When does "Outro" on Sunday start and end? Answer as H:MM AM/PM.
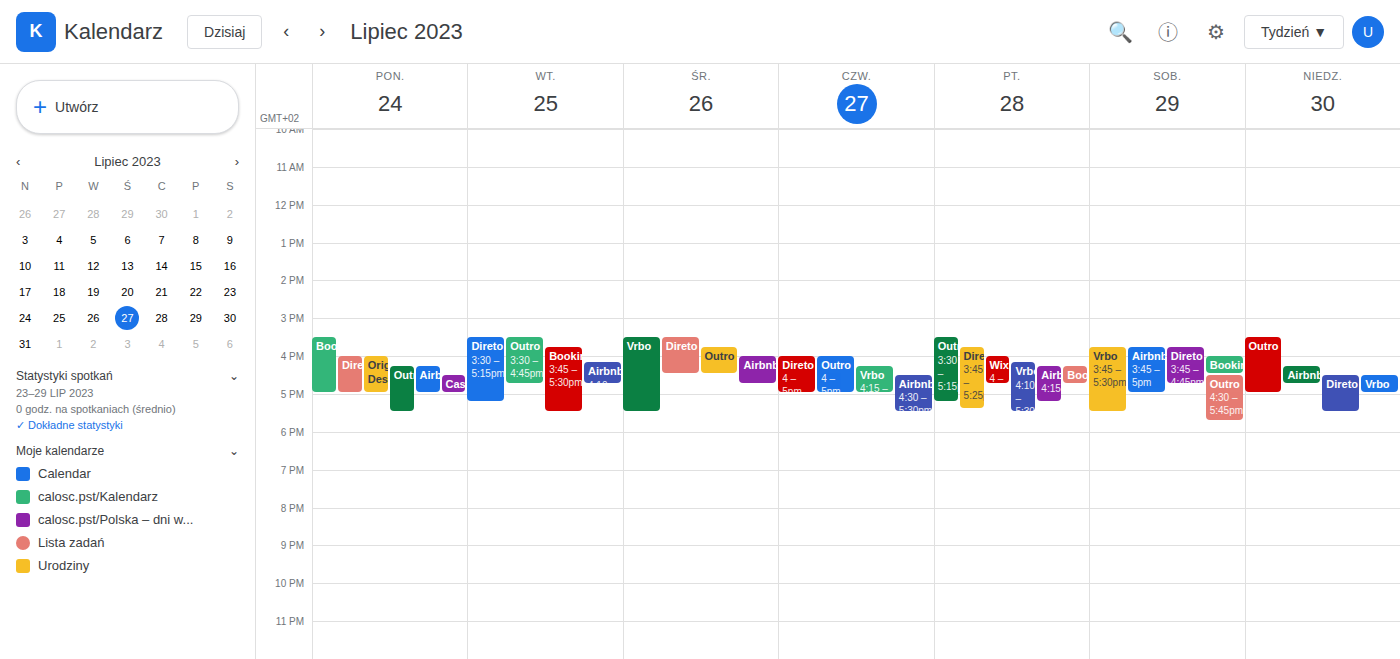
3:30 PM to 5:00 PM